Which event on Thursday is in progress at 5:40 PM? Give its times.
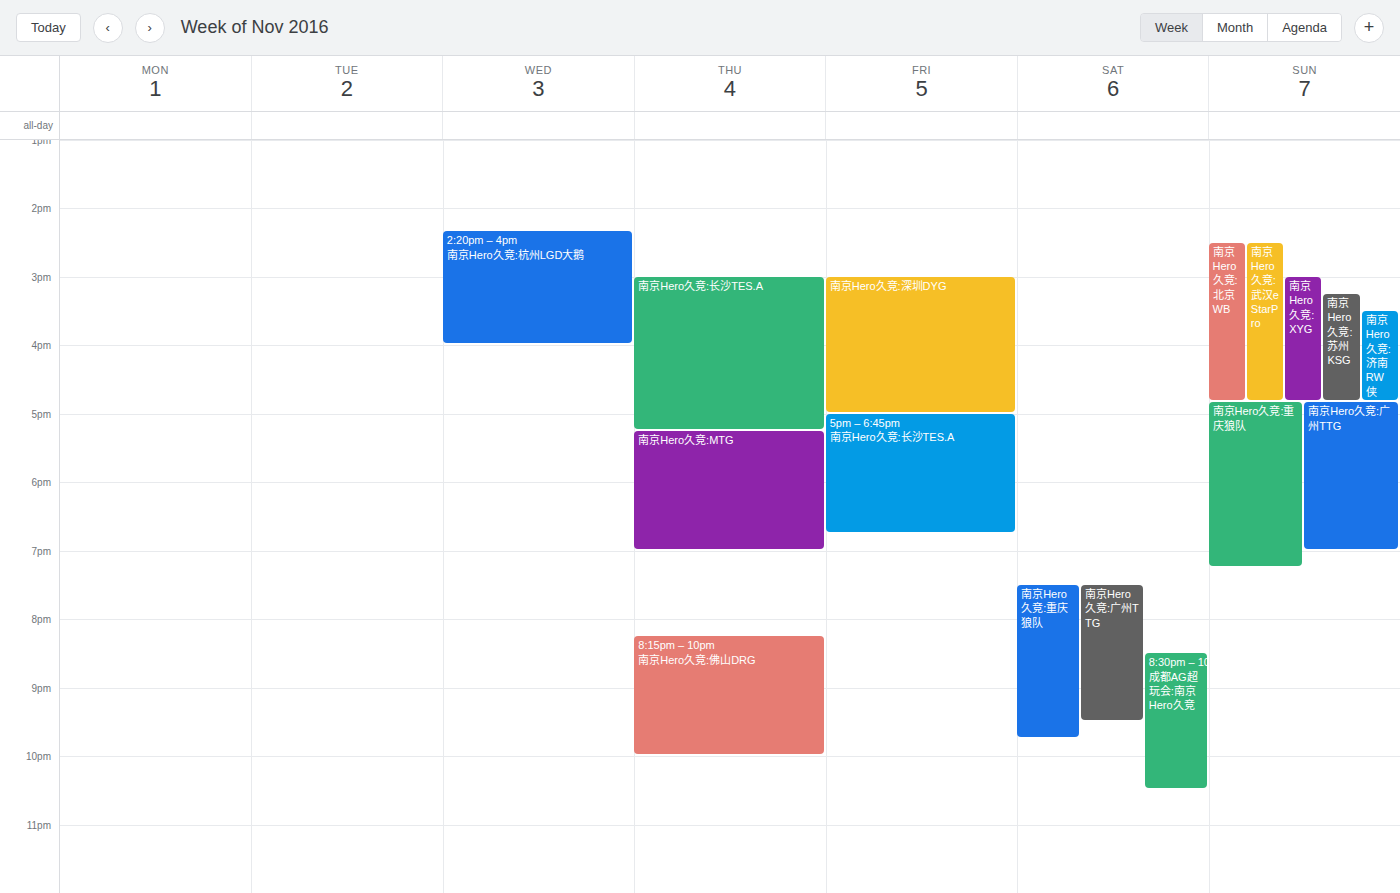
"南京Hero久竞:MTG", 5:15 PM to 7:00 PM